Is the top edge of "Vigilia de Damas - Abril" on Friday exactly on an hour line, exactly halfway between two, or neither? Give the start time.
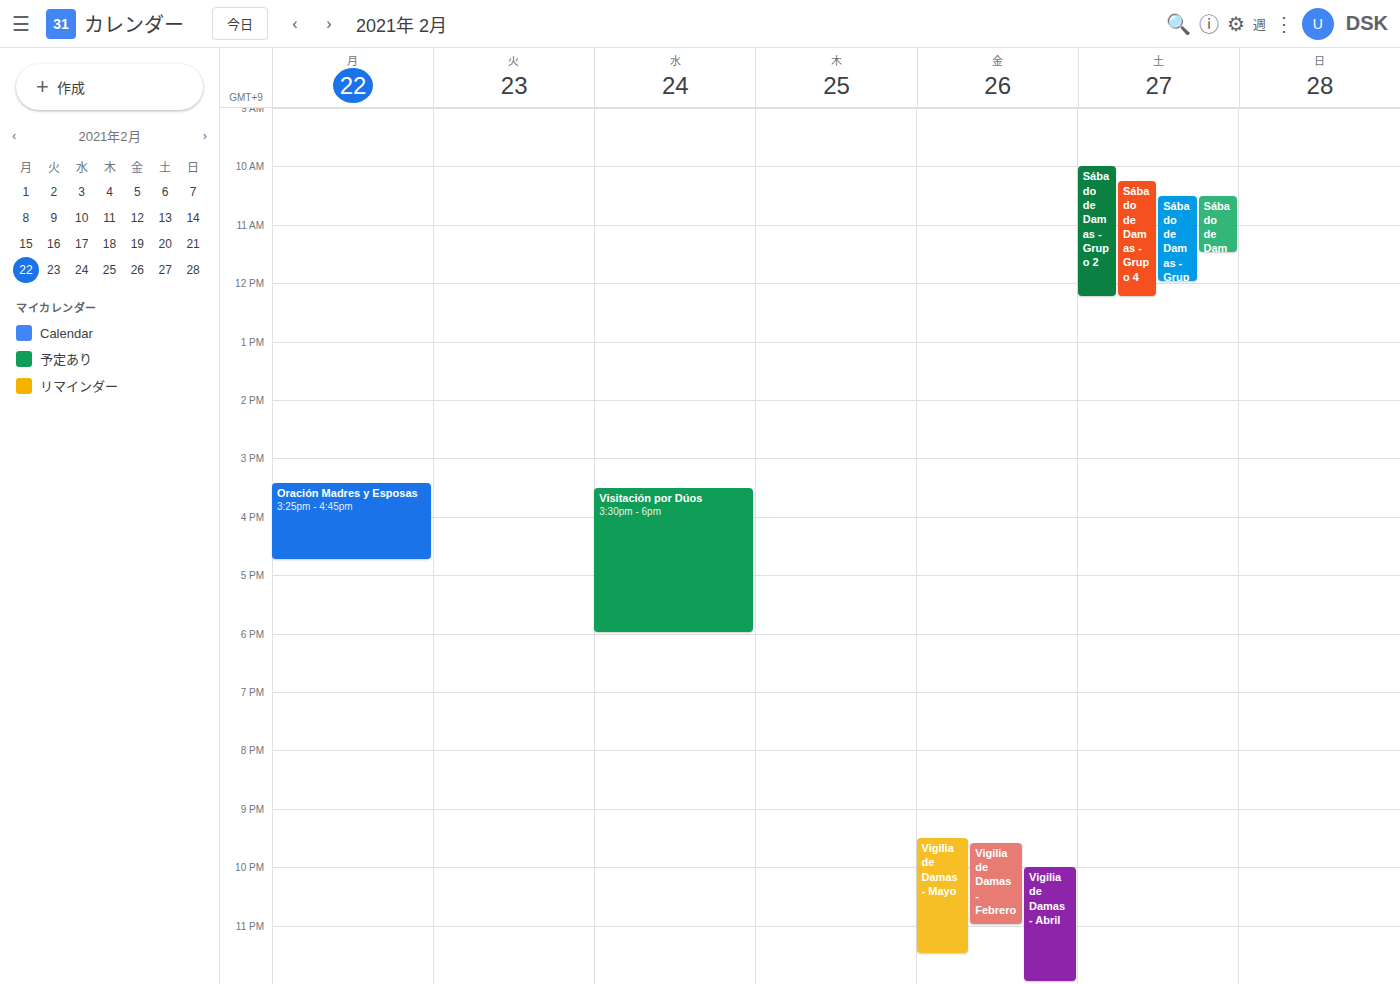
10:00 PM -- exactly on the 10 PM line.